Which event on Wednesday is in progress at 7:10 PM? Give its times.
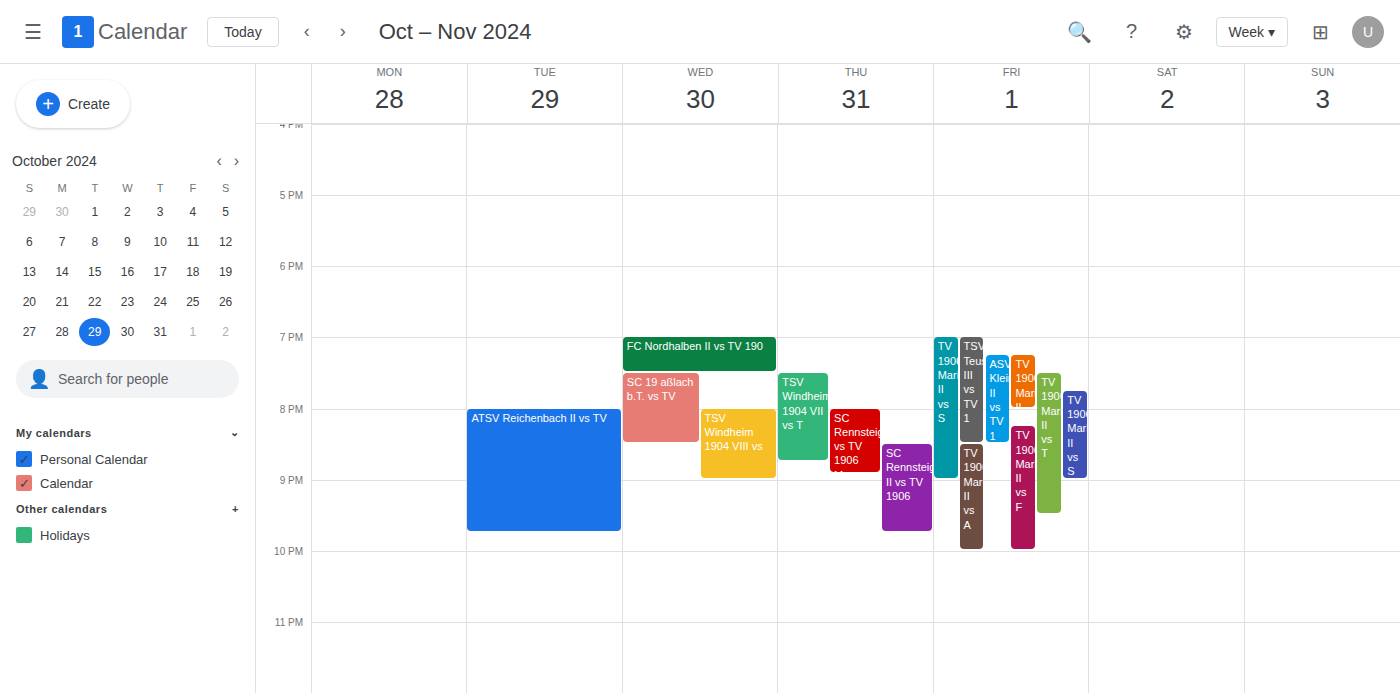
"FC Nordhalben II vs TV 190", 7:00 PM to 7:30 PM